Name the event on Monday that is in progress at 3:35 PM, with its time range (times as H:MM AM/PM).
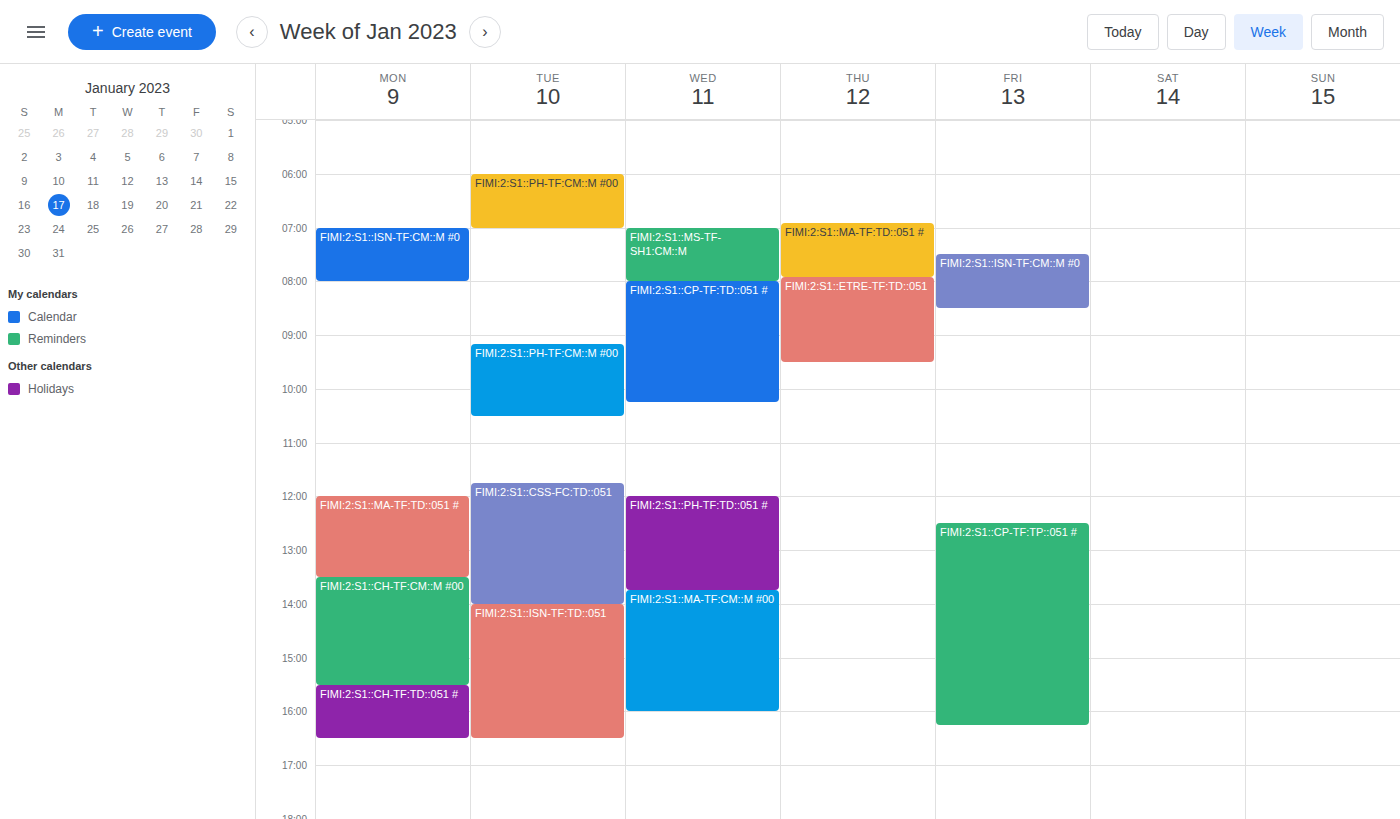
"FIMI:2:S1::CH-TF:TD::051 #", 3:30 PM to 4:30 PM